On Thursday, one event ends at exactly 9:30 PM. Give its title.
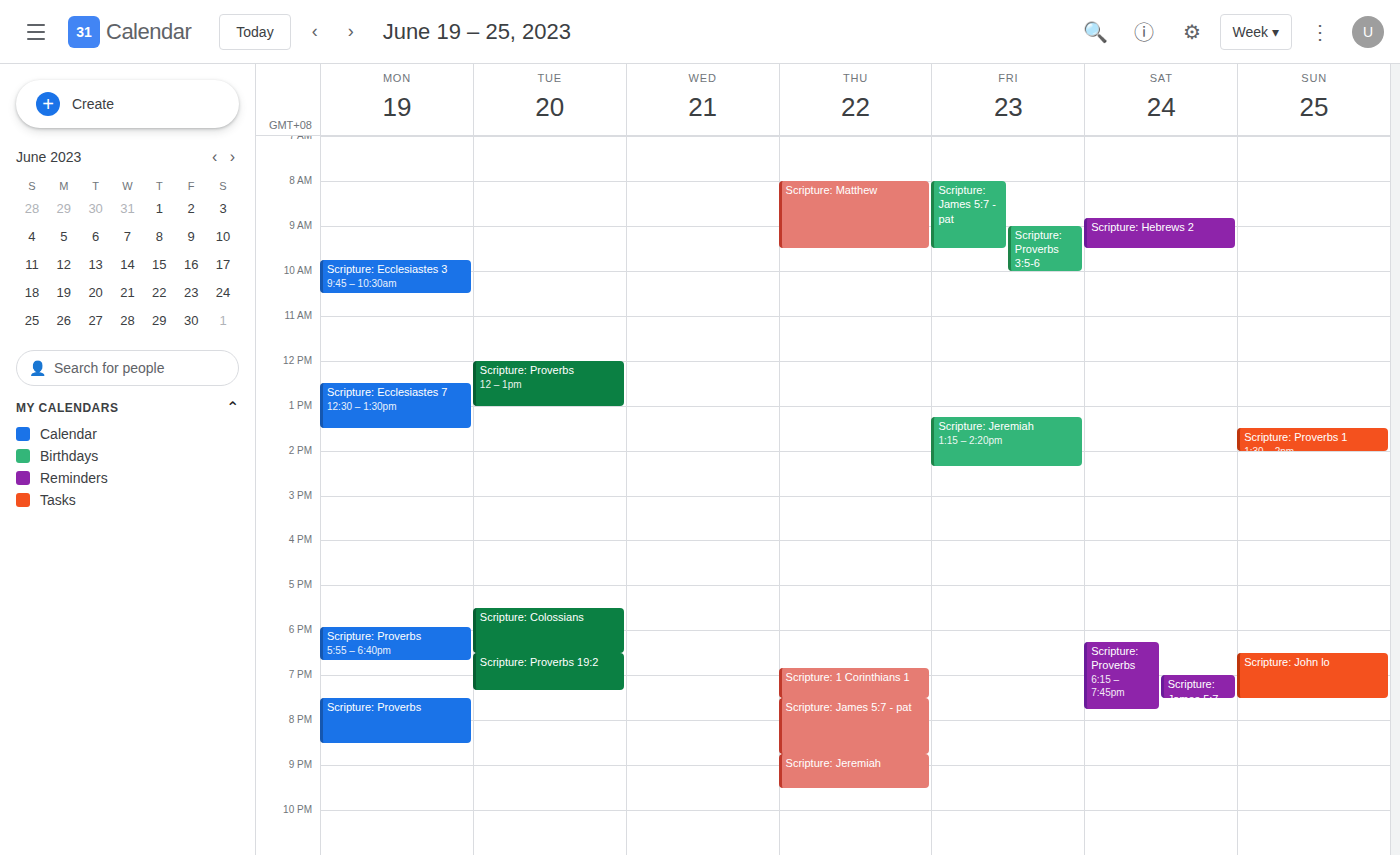
"Scripture: Jeremiah"